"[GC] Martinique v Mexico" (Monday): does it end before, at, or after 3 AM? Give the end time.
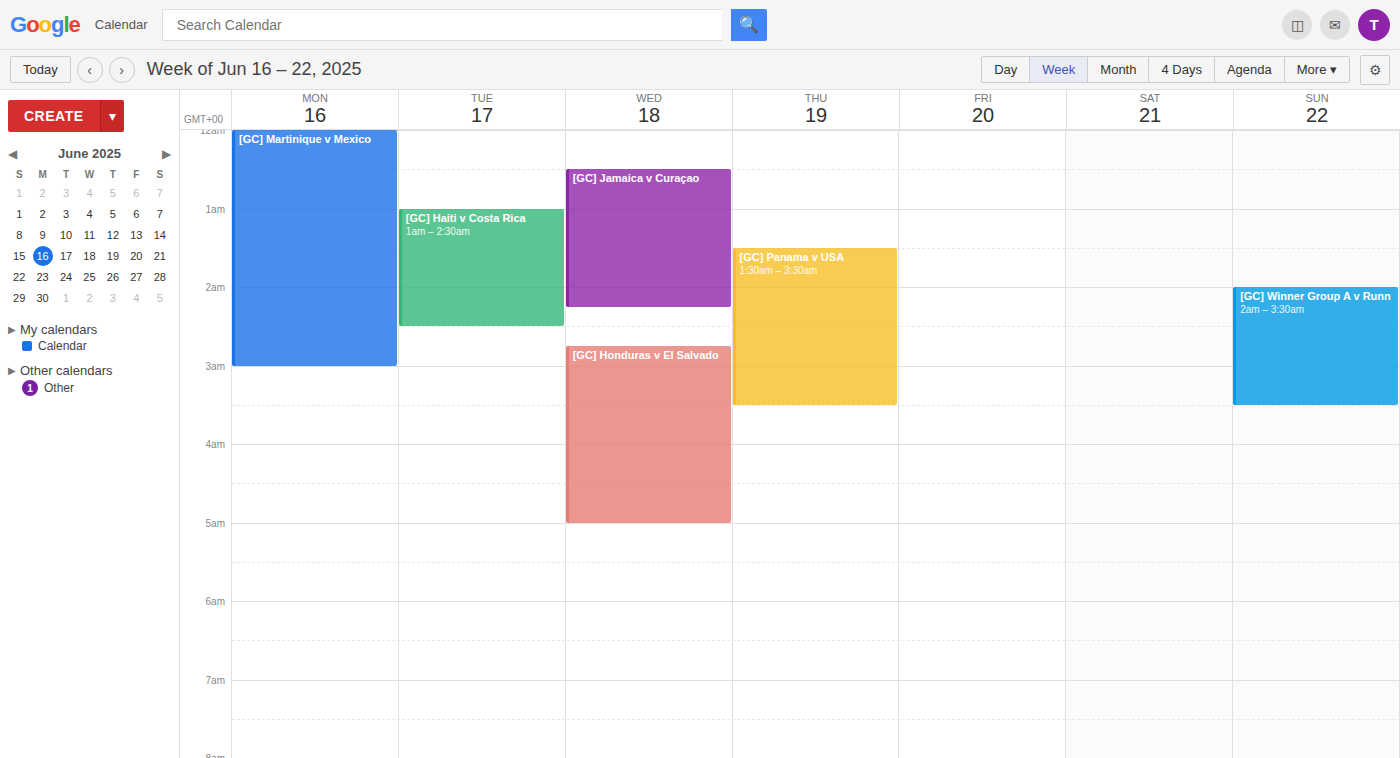
3:00 AM -- exactly at 3 AM, on the 3 AM line.